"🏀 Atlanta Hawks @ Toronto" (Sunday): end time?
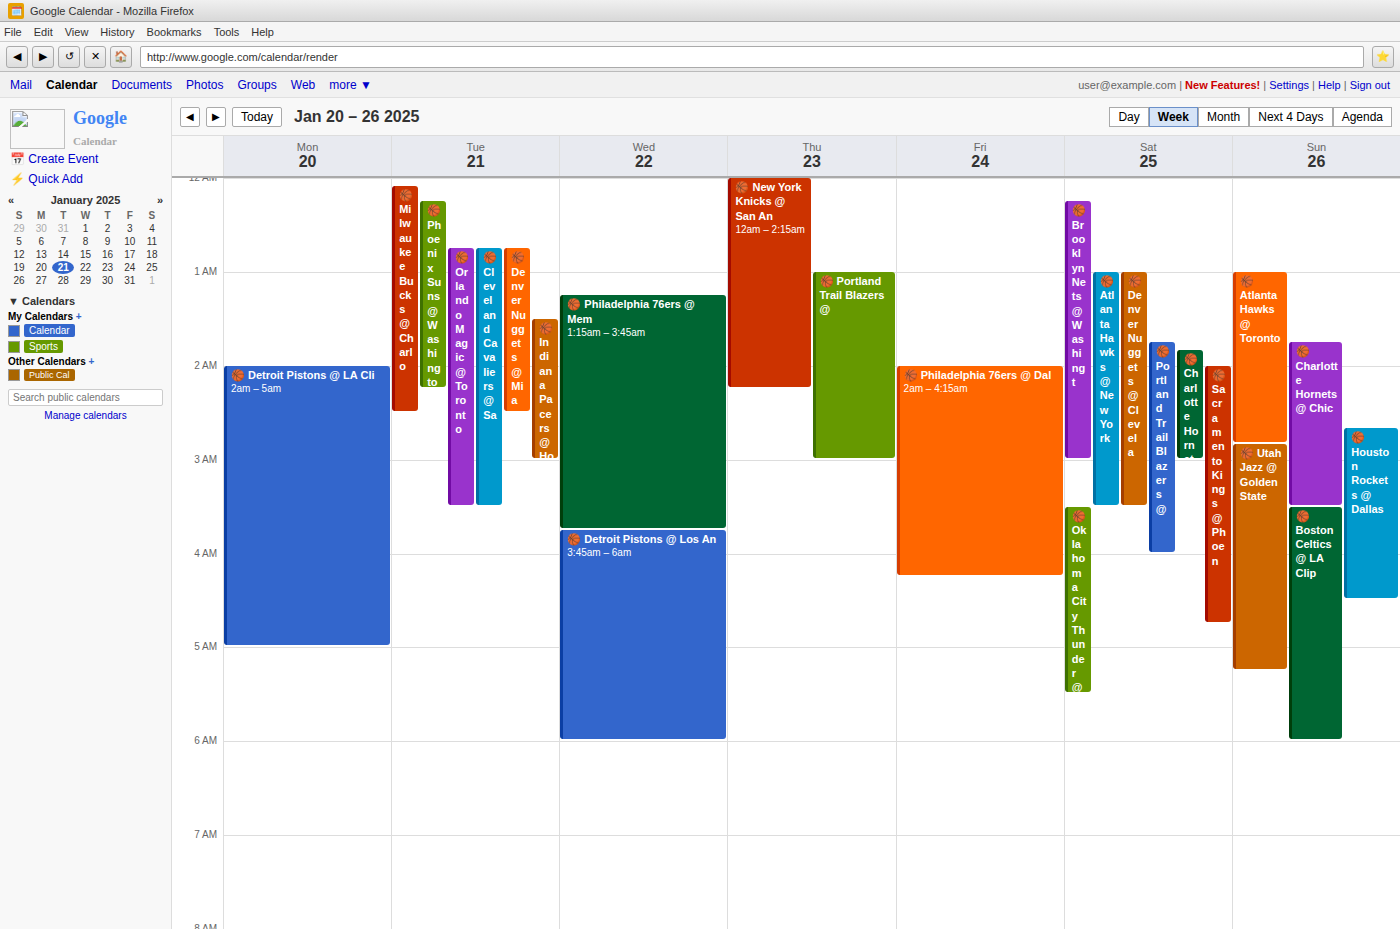
02:50